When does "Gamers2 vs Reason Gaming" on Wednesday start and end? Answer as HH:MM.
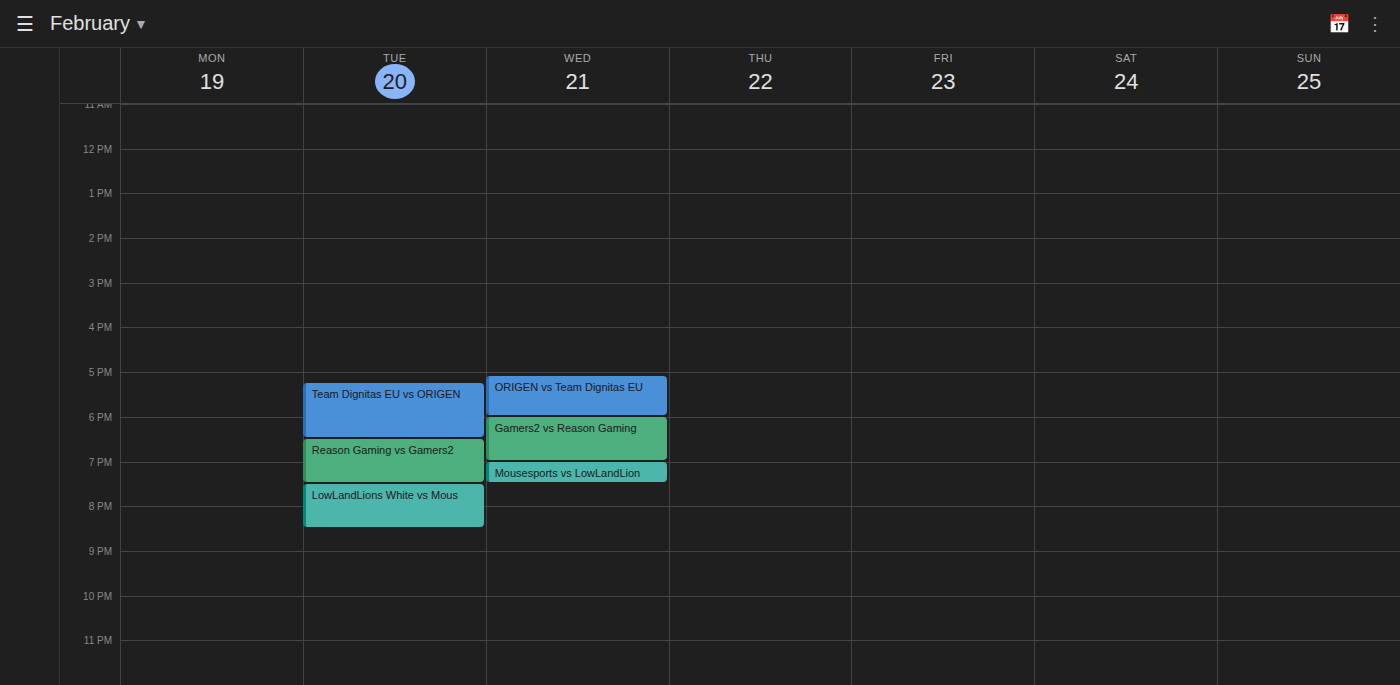
18:00 to 19:00